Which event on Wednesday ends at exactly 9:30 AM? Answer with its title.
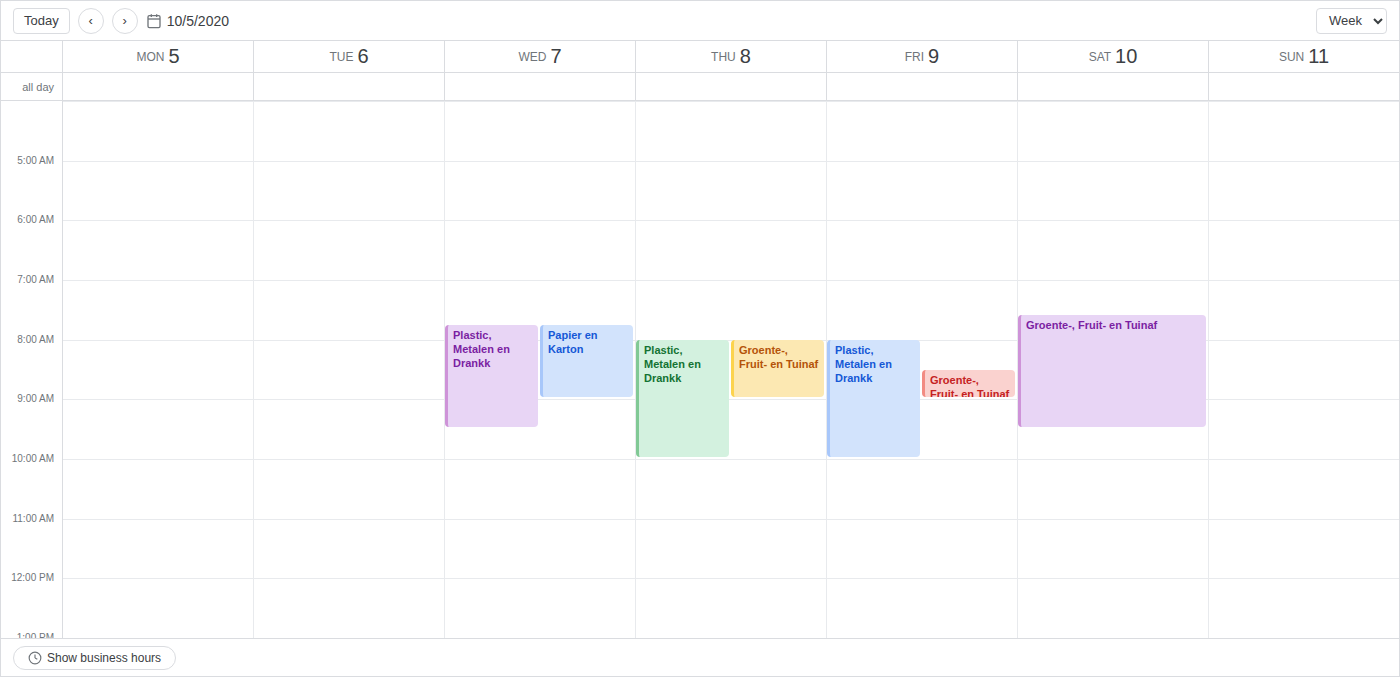
"Plastic, Metalen en Drankk"